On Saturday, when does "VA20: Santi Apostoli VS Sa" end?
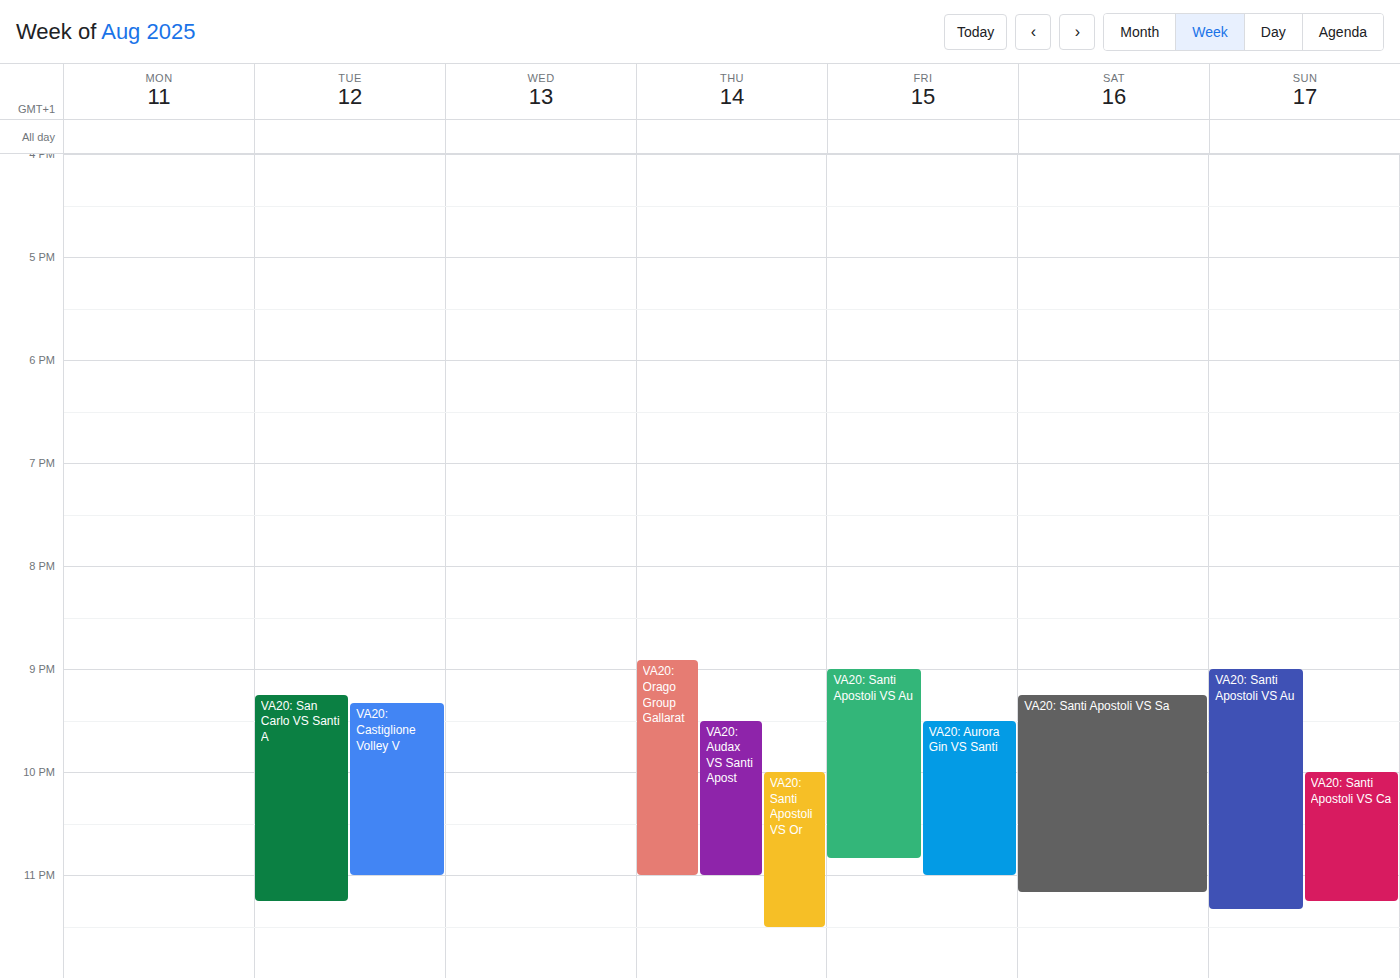
11:10 PM